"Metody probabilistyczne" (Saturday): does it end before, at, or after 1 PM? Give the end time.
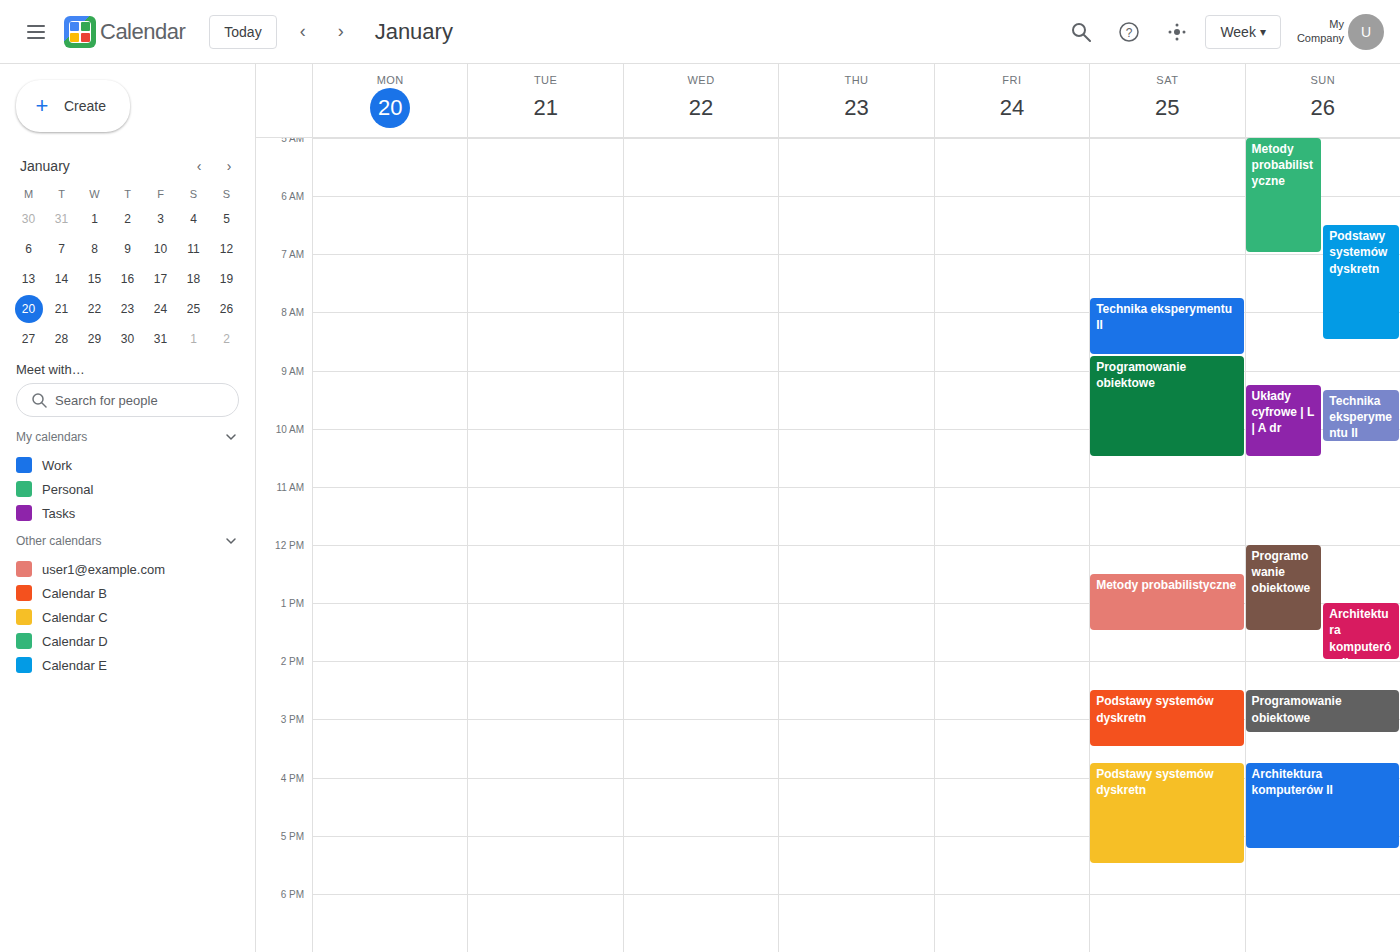
1:30 PM -- after 1 PM, 30 minutes below the 1 PM line.